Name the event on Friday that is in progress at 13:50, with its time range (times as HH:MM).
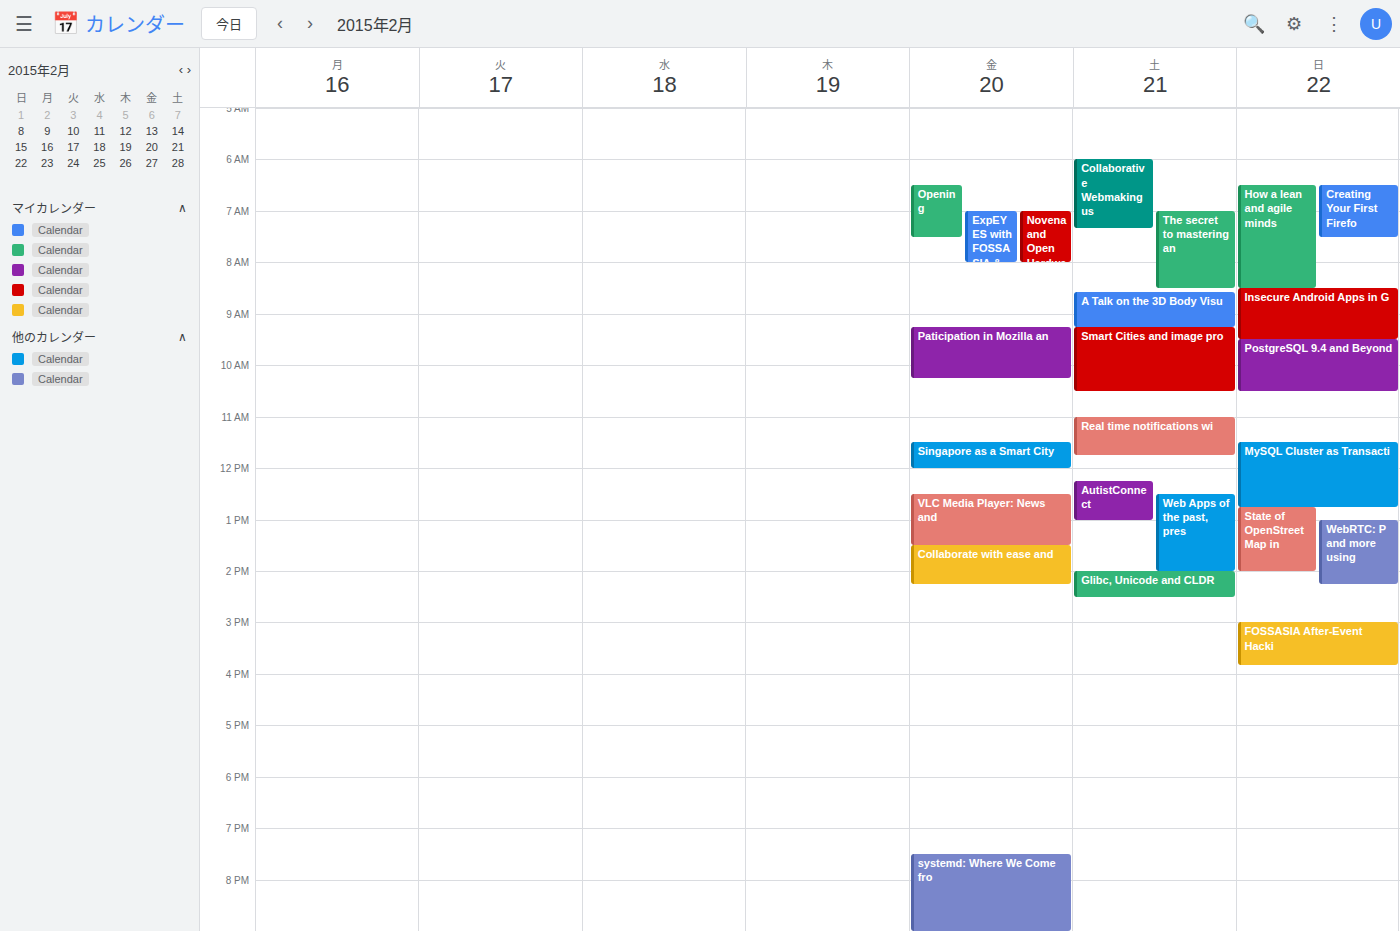
"Collaborate with ease and", 13:30 to 14:15